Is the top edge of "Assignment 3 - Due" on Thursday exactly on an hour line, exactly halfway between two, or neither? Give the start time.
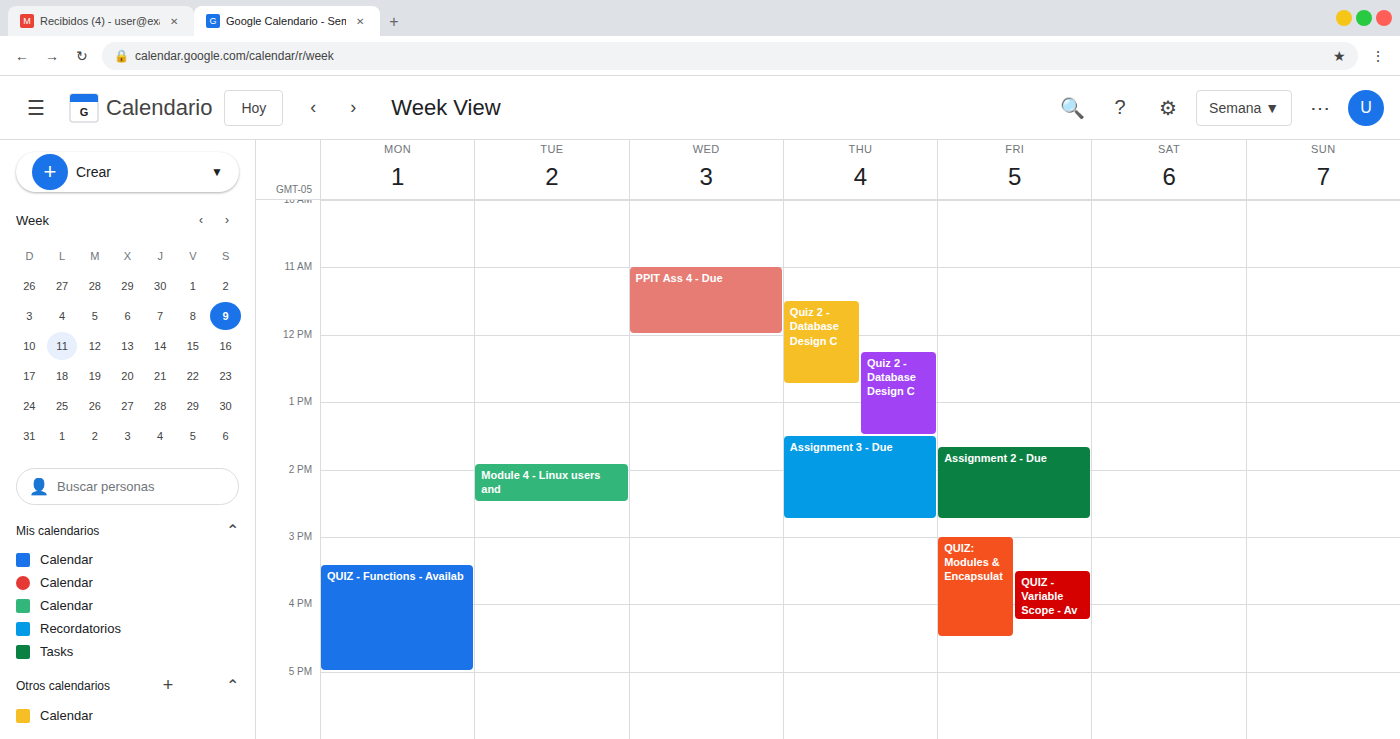
1:30 PM -- halfway between the 1 PM and 2 PM lines.